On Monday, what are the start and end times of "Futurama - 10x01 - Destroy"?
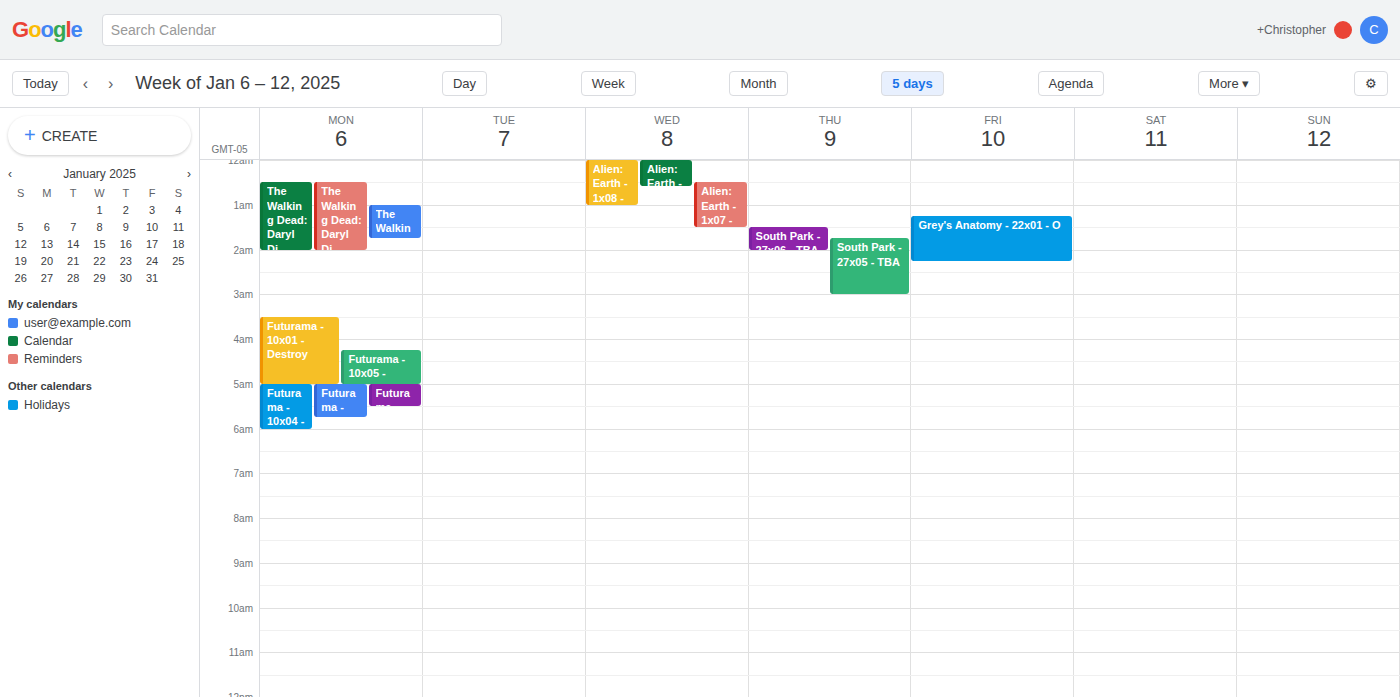
3:30 AM to 5:00 AM